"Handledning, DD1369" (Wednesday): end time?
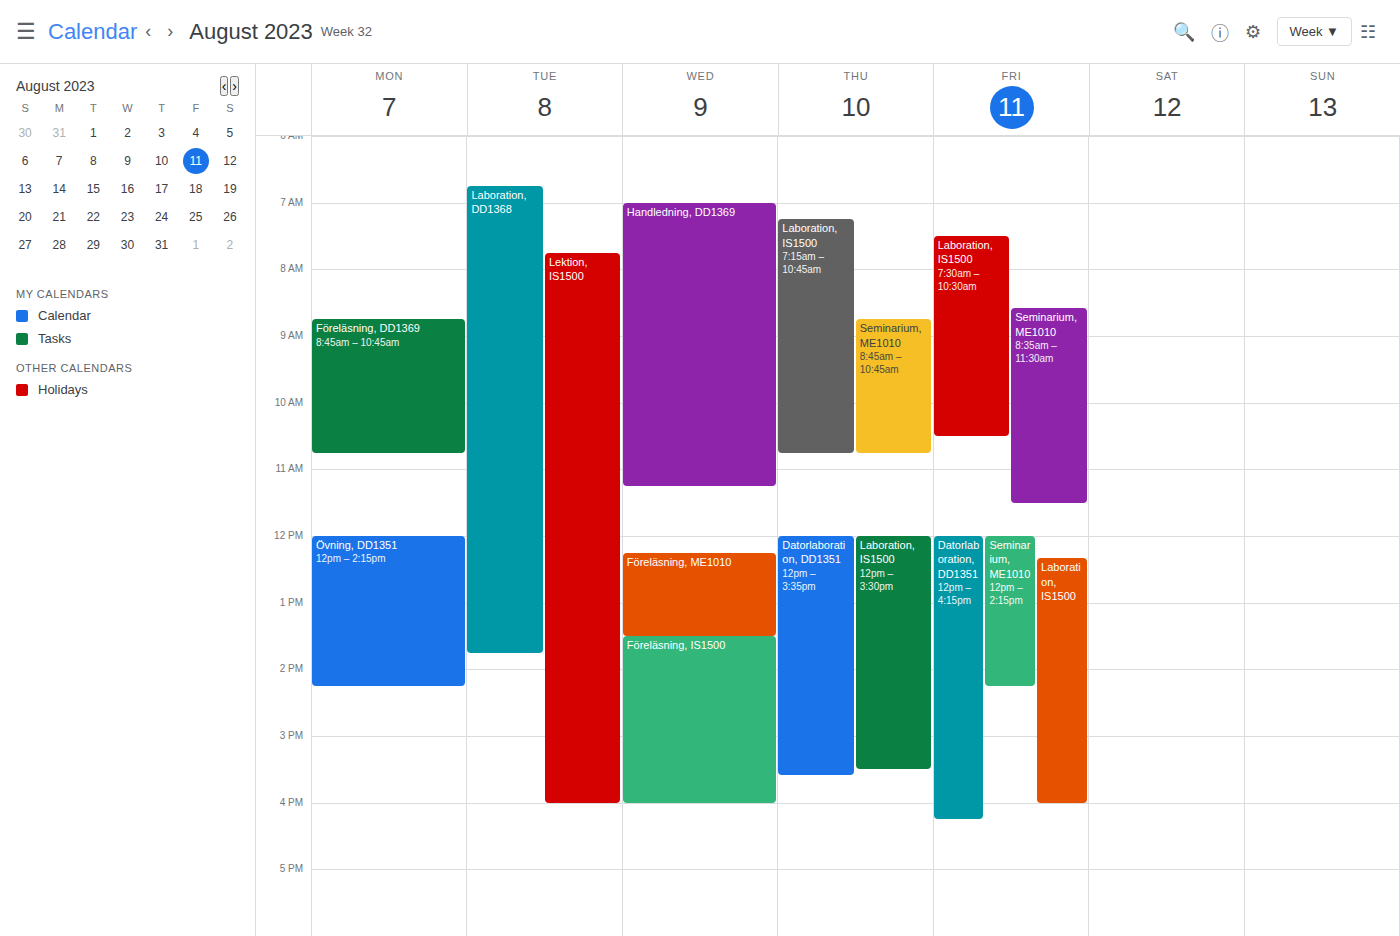
11:15 AM